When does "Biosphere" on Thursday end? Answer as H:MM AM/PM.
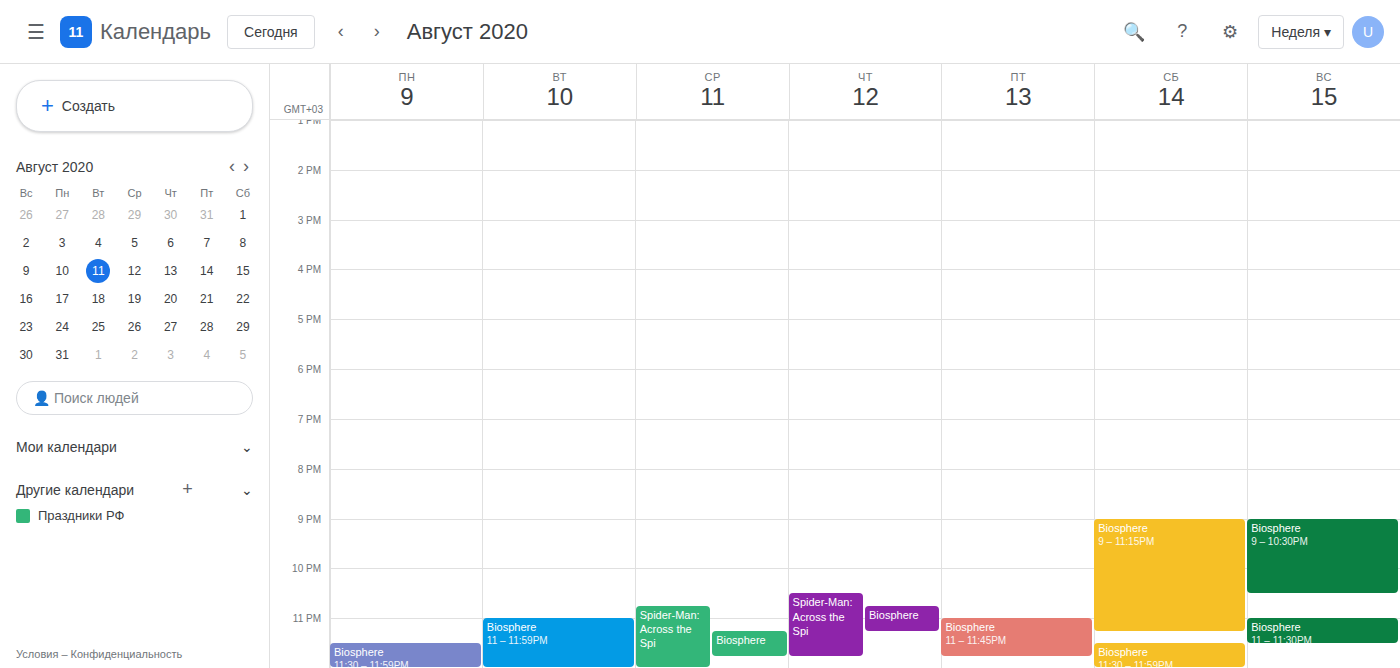
11:15 PM